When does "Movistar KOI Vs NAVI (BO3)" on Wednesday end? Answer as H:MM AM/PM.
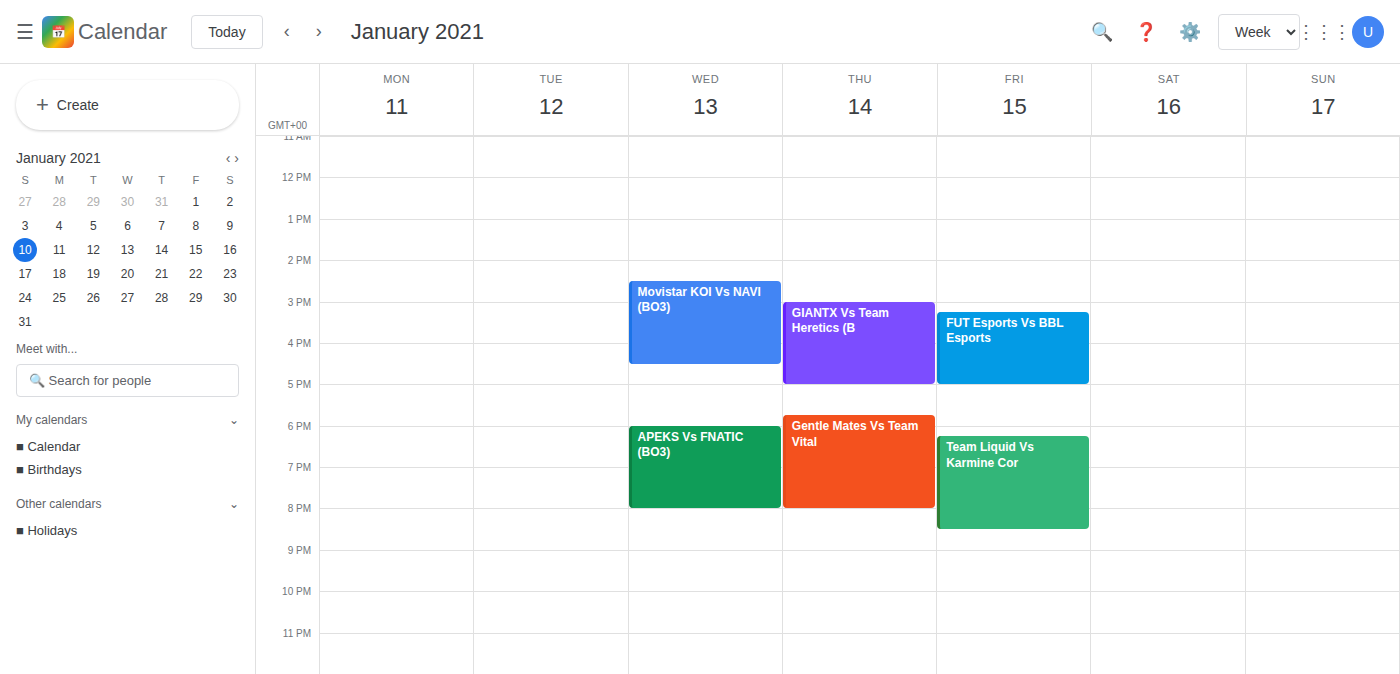
4:30 PM